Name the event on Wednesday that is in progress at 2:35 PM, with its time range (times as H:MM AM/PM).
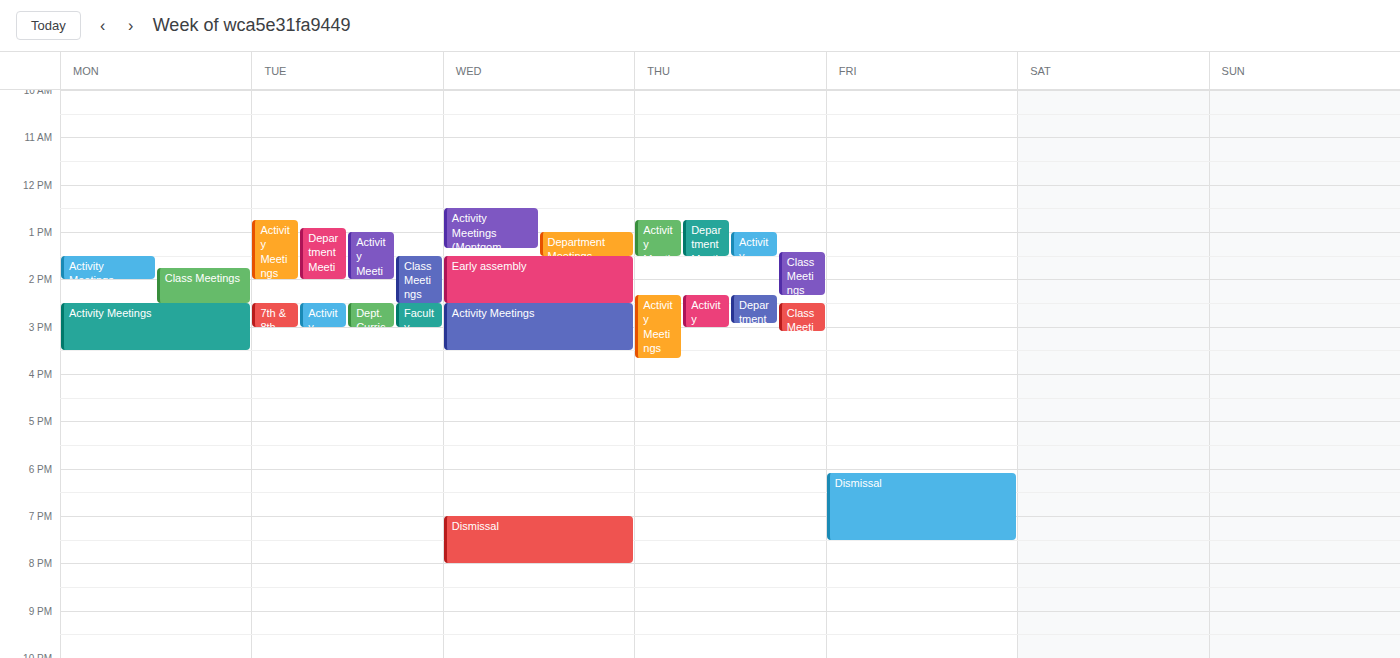
"Activity Meetings", 2:30 PM to 3:30 PM